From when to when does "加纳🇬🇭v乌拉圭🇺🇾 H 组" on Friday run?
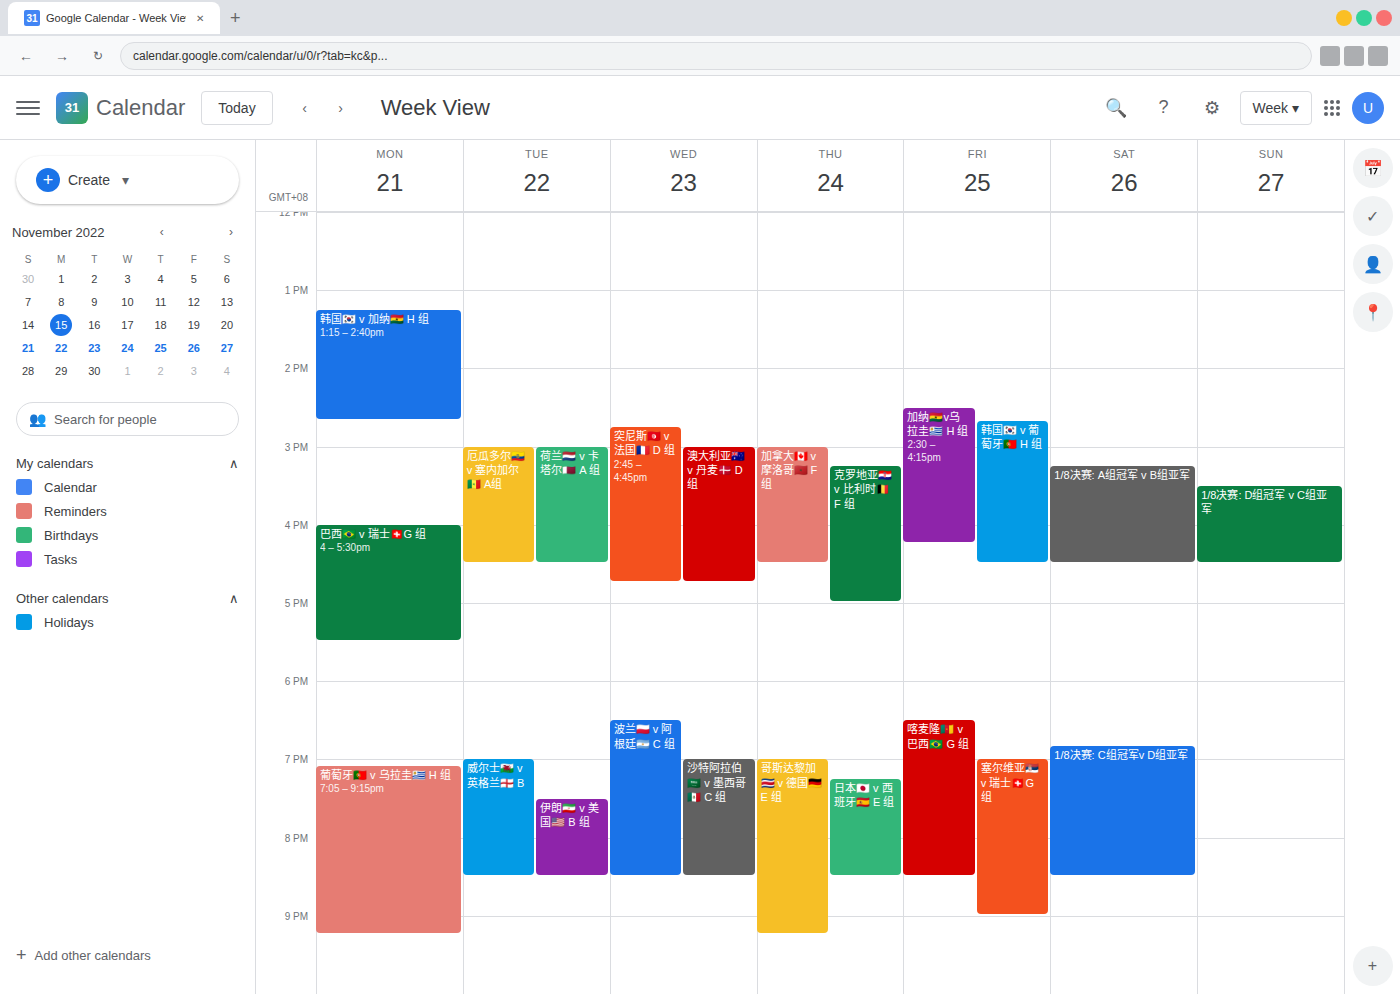
2:30 PM to 4:15 PM